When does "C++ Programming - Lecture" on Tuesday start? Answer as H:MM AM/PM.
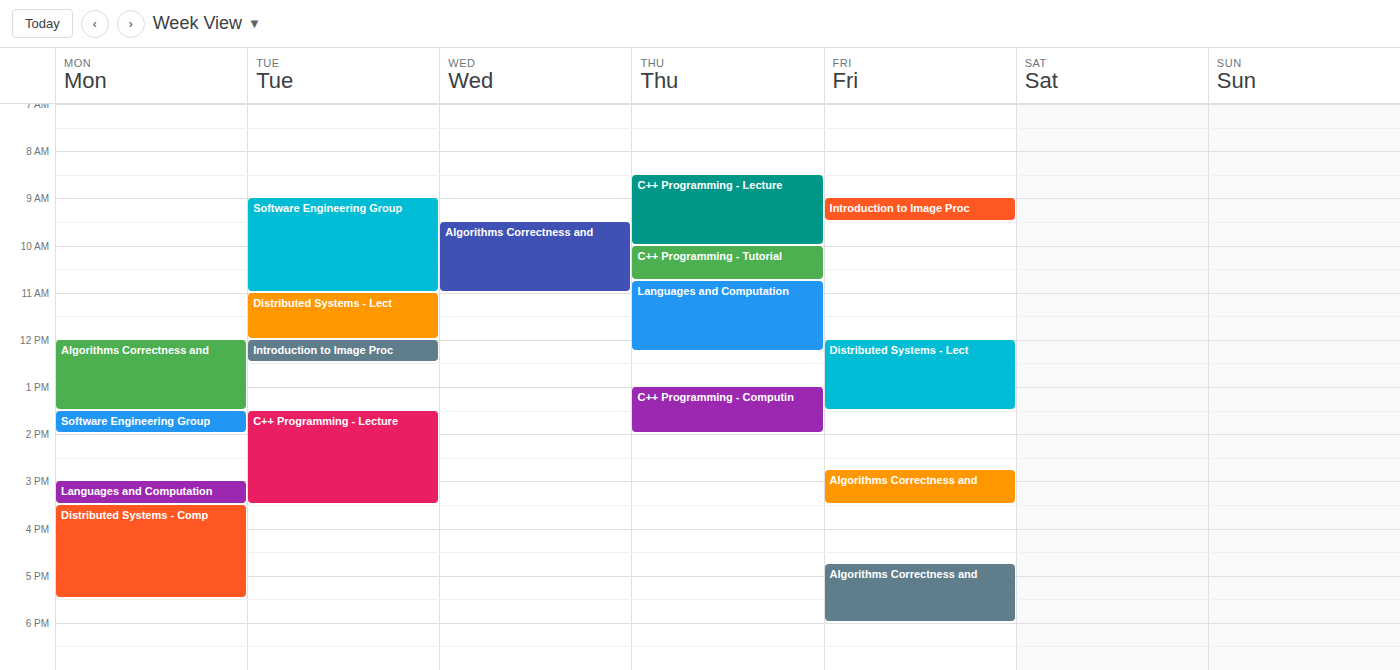
1:30 PM